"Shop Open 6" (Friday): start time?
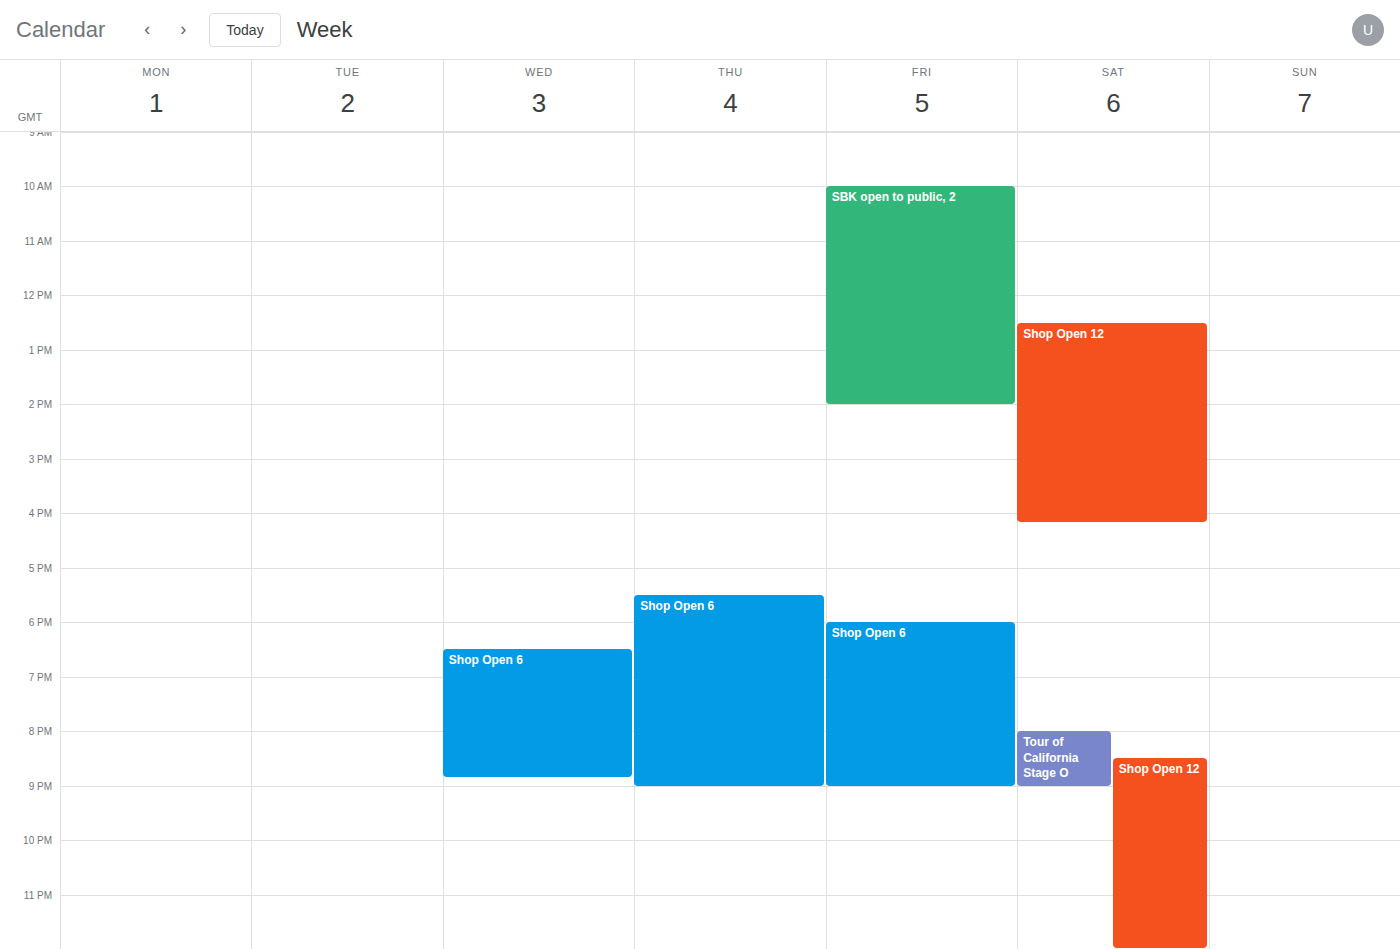
6:00 PM